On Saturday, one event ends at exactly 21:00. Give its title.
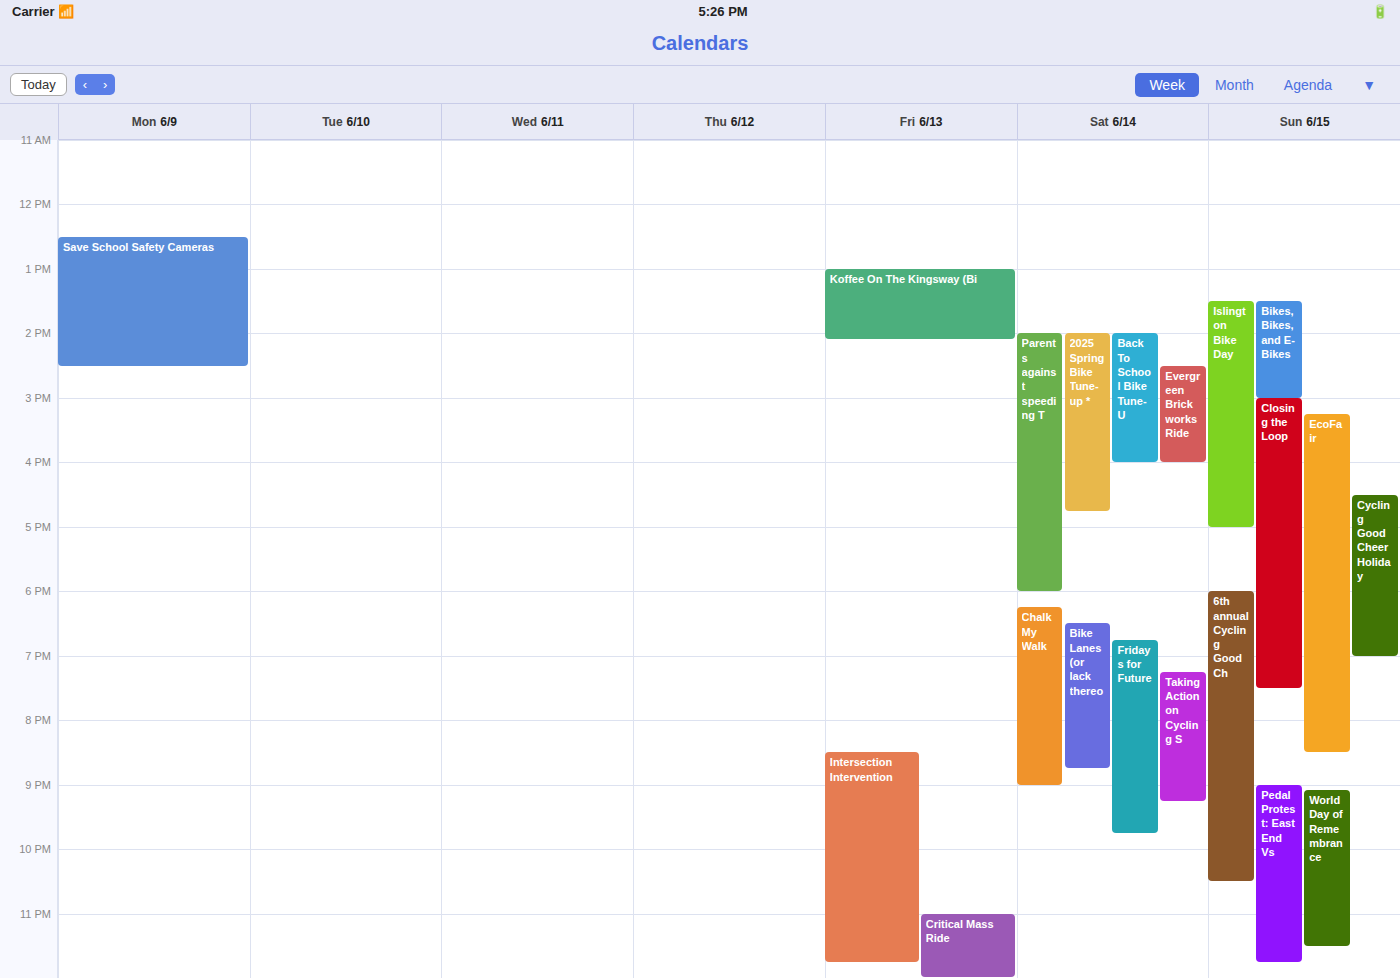
"Chalk My Walk"